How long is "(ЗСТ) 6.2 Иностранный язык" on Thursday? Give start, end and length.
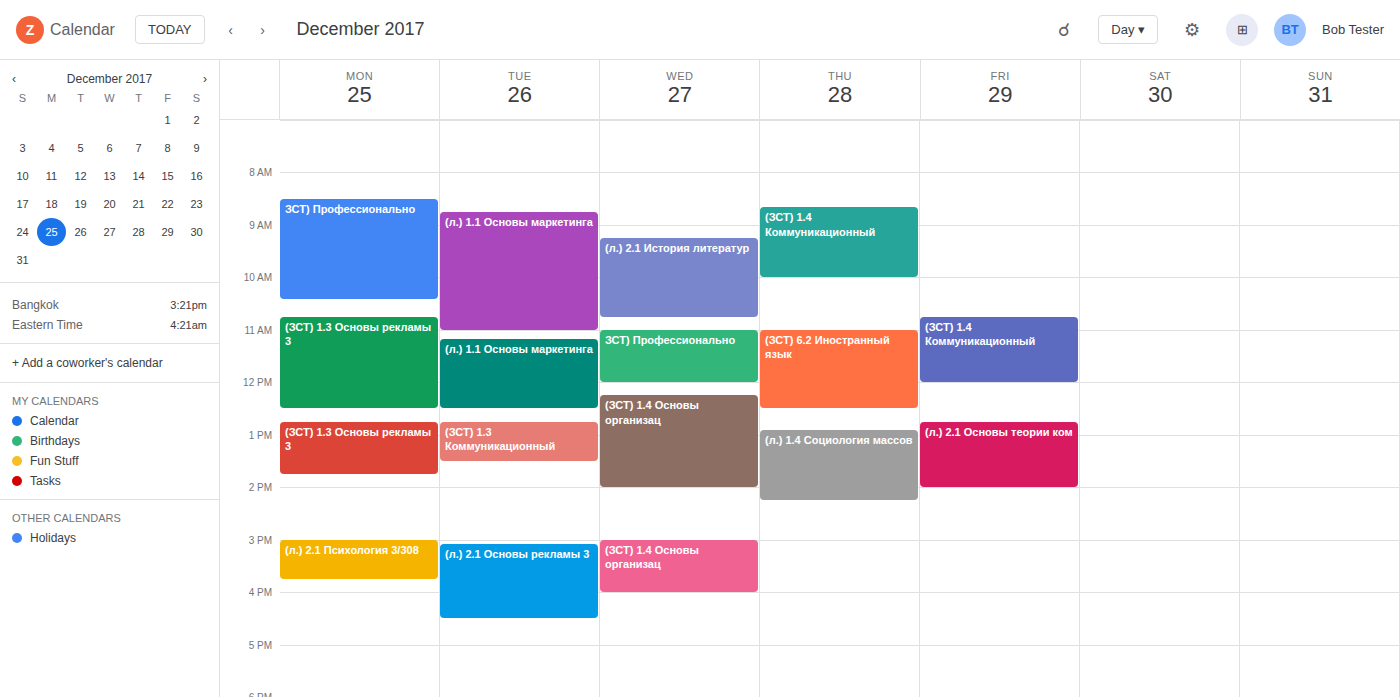
11:00 AM to 12:30 PM, 1 hour 30 minutes